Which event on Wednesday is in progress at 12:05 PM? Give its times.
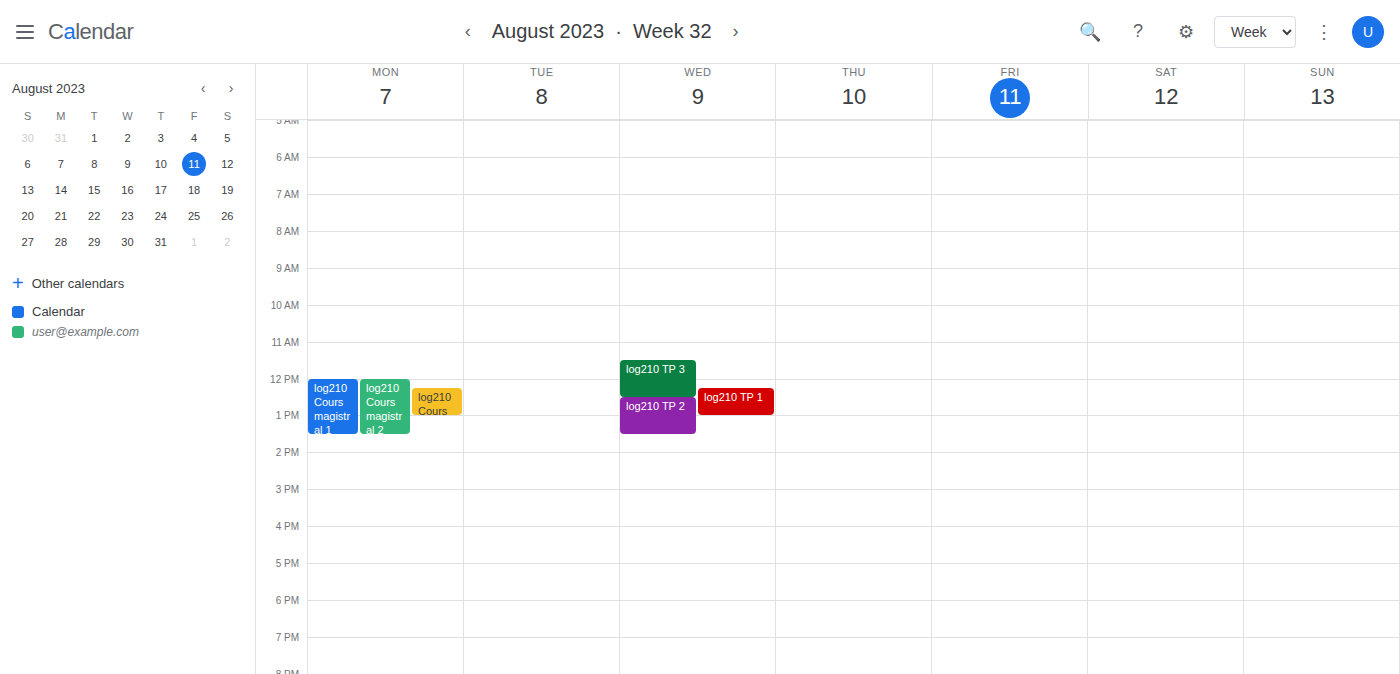
"log210 TP 3", 11:30 AM to 12:30 PM